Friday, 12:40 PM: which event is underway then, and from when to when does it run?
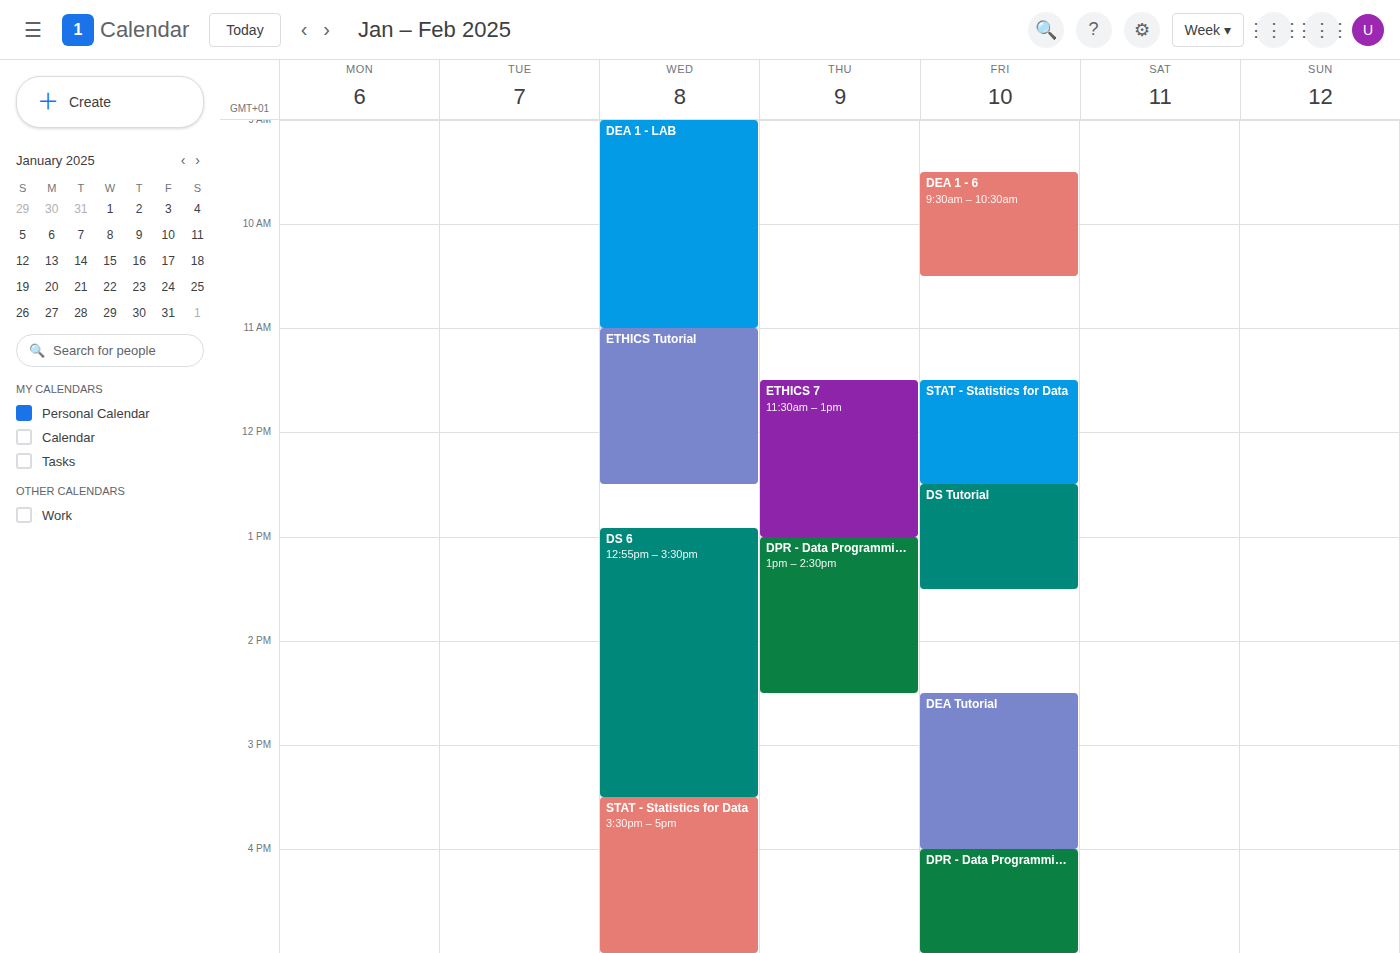
"DS Tutorial", 12:30 PM to 1:30 PM